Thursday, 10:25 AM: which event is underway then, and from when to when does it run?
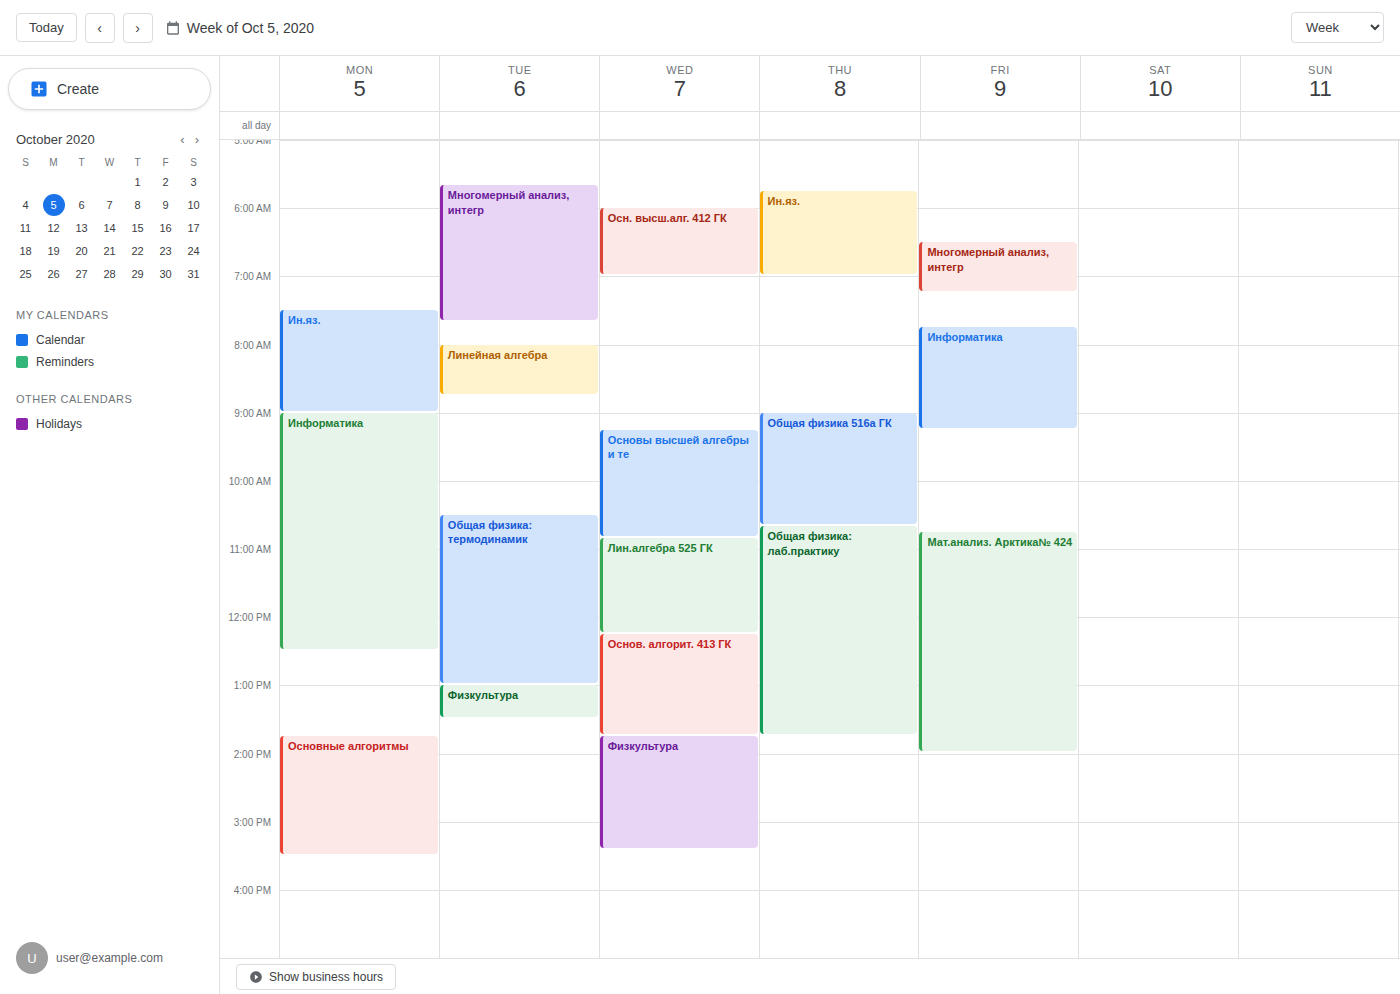
"Общая физика 516а ГК", 9:00 AM to 10:40 AM